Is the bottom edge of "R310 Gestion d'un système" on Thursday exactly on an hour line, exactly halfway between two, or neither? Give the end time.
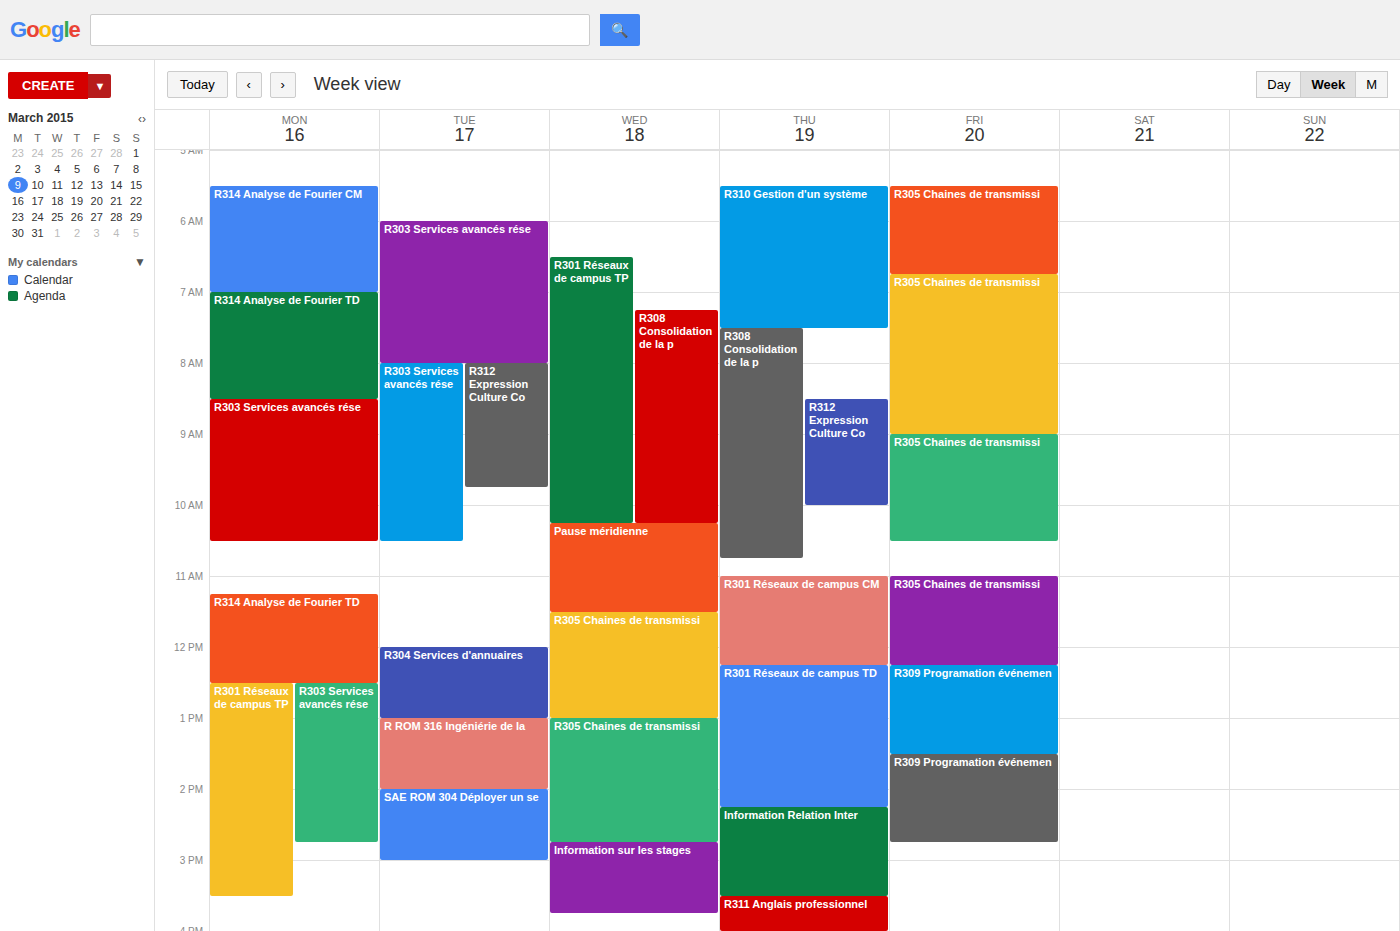
7:30 AM -- halfway between the 7 AM and 8 AM lines.